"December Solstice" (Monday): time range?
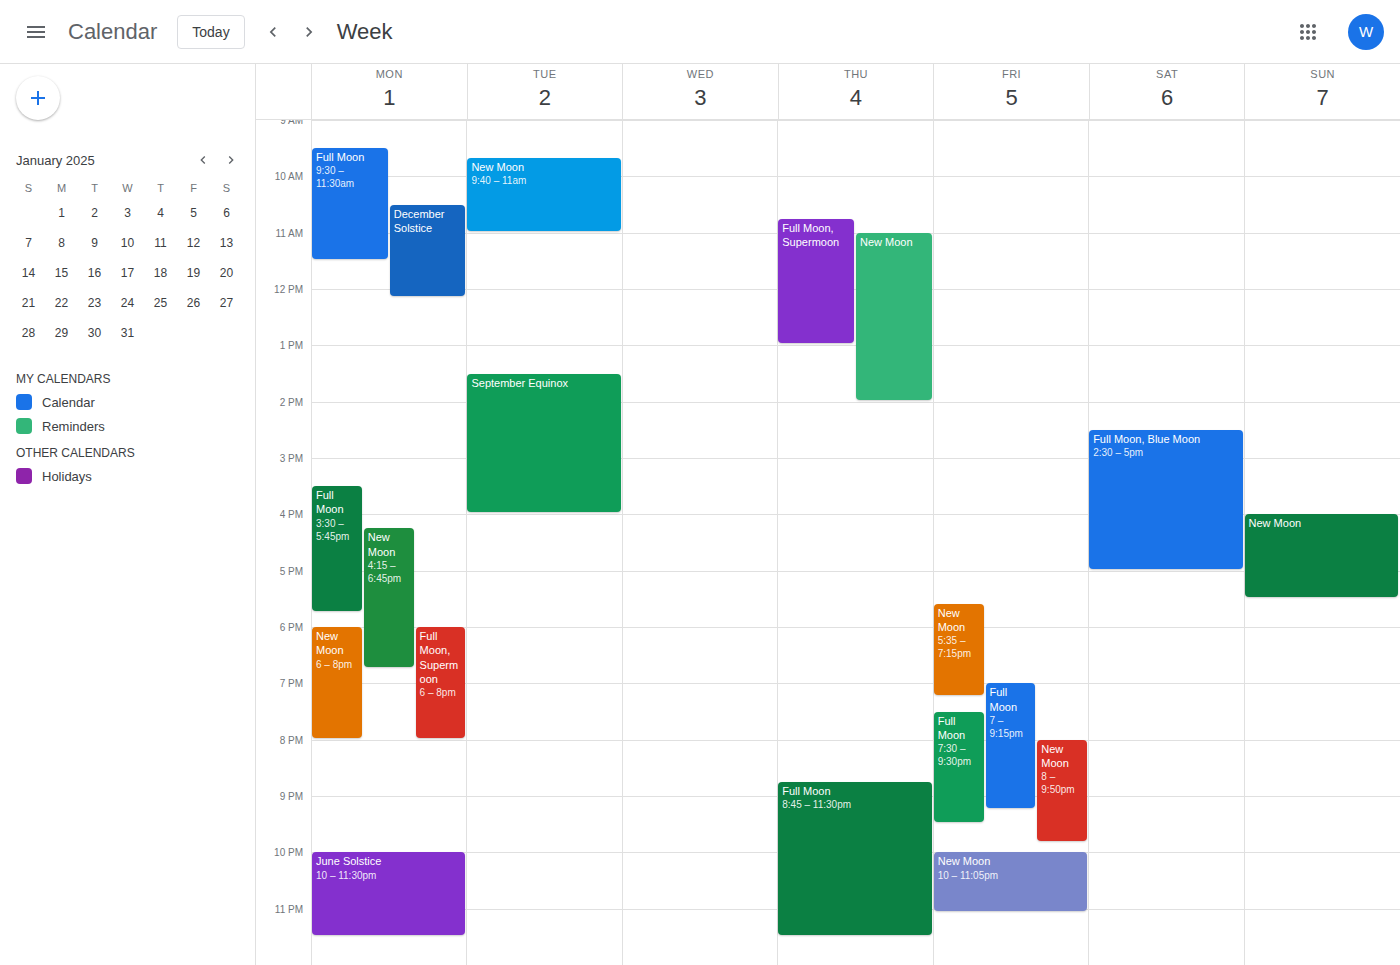
10:30 AM to 12:10 PM